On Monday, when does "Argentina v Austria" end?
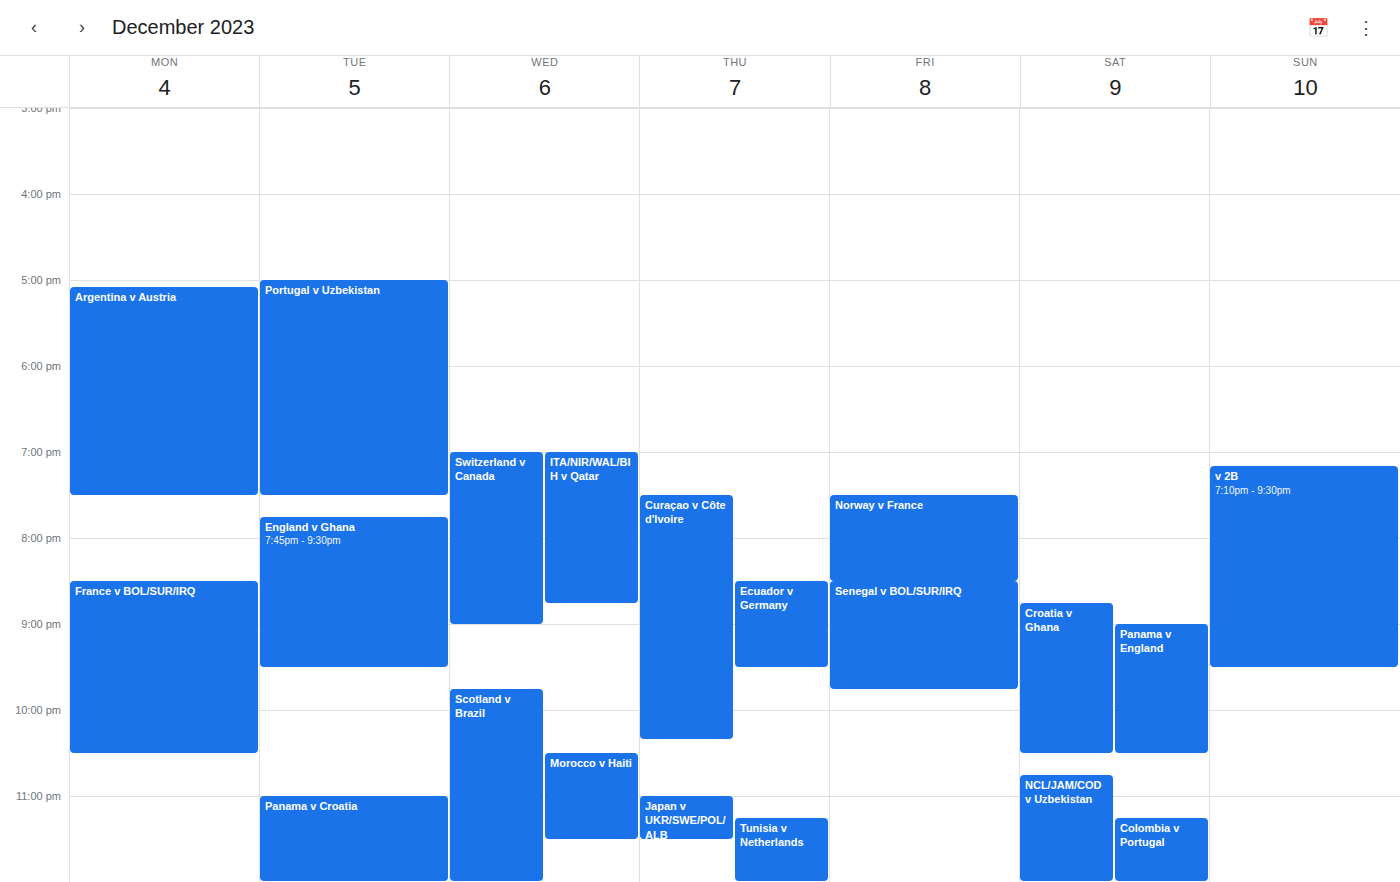
7:30 PM